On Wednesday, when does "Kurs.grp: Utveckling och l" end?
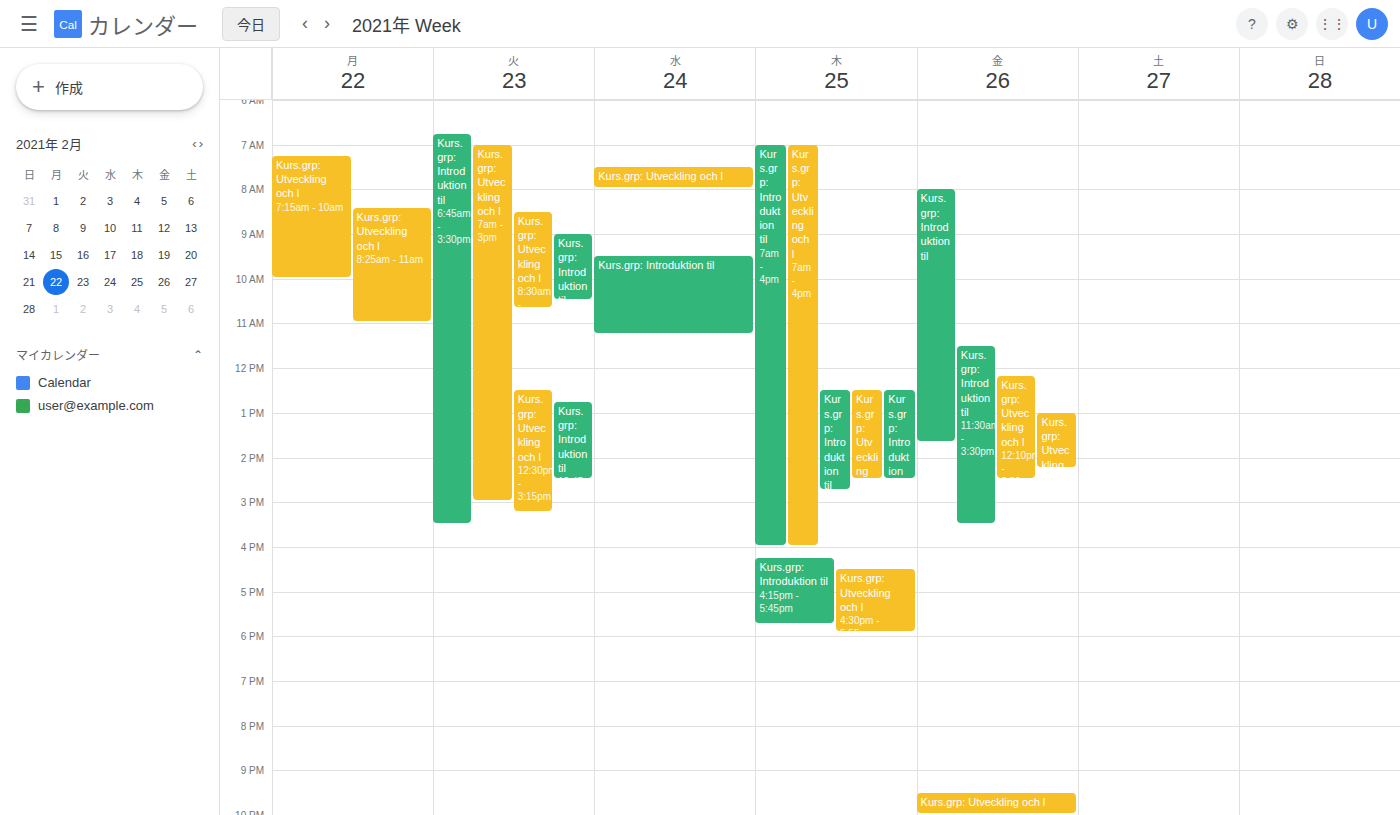
8:00 AM